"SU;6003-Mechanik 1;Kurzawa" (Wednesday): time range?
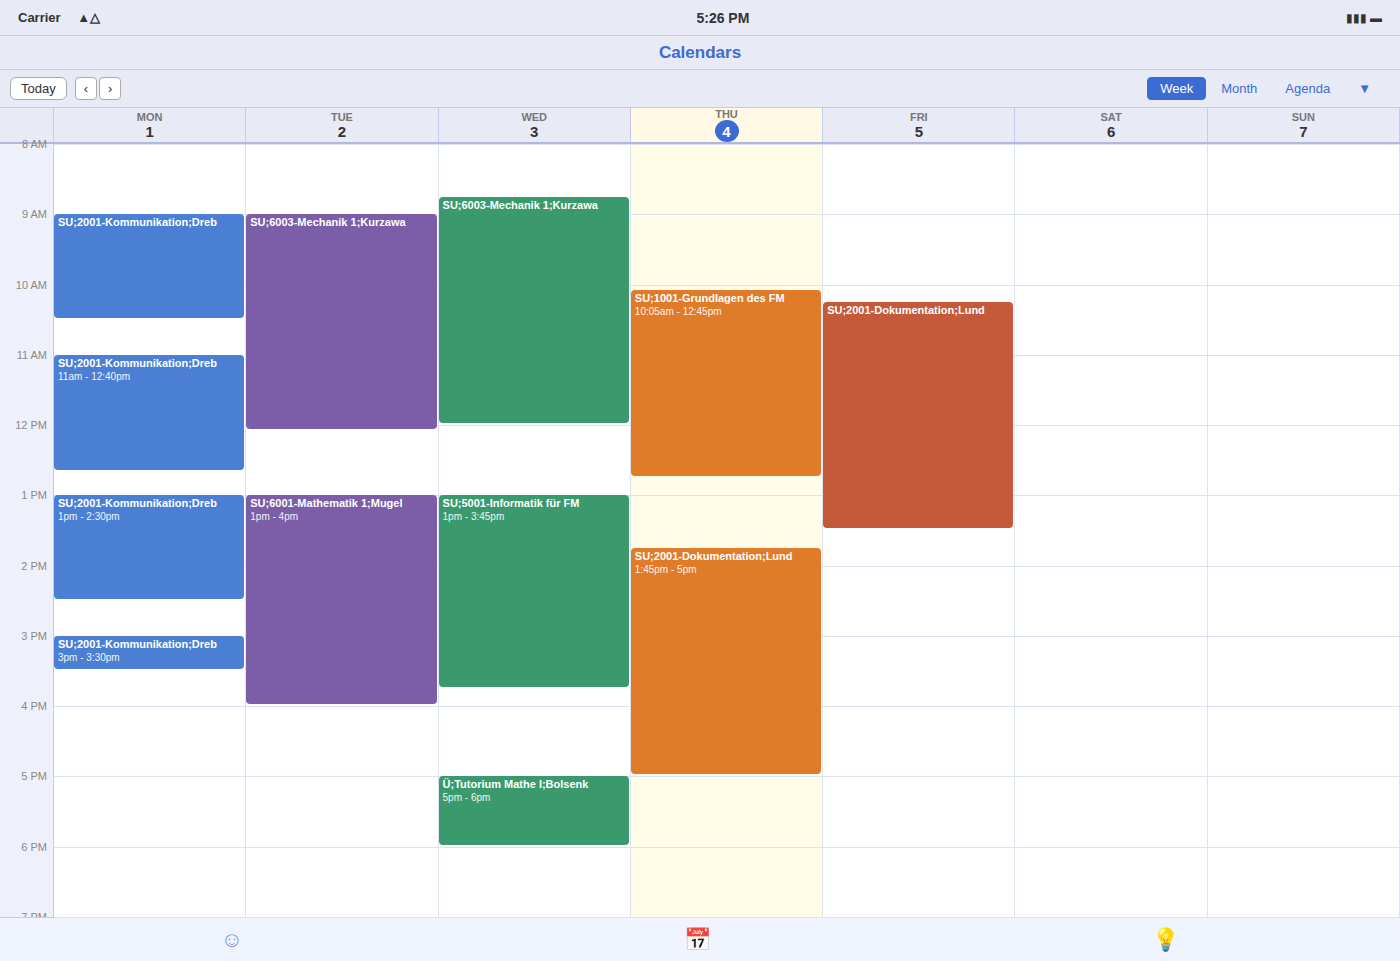
8:45 AM to 12:00 PM